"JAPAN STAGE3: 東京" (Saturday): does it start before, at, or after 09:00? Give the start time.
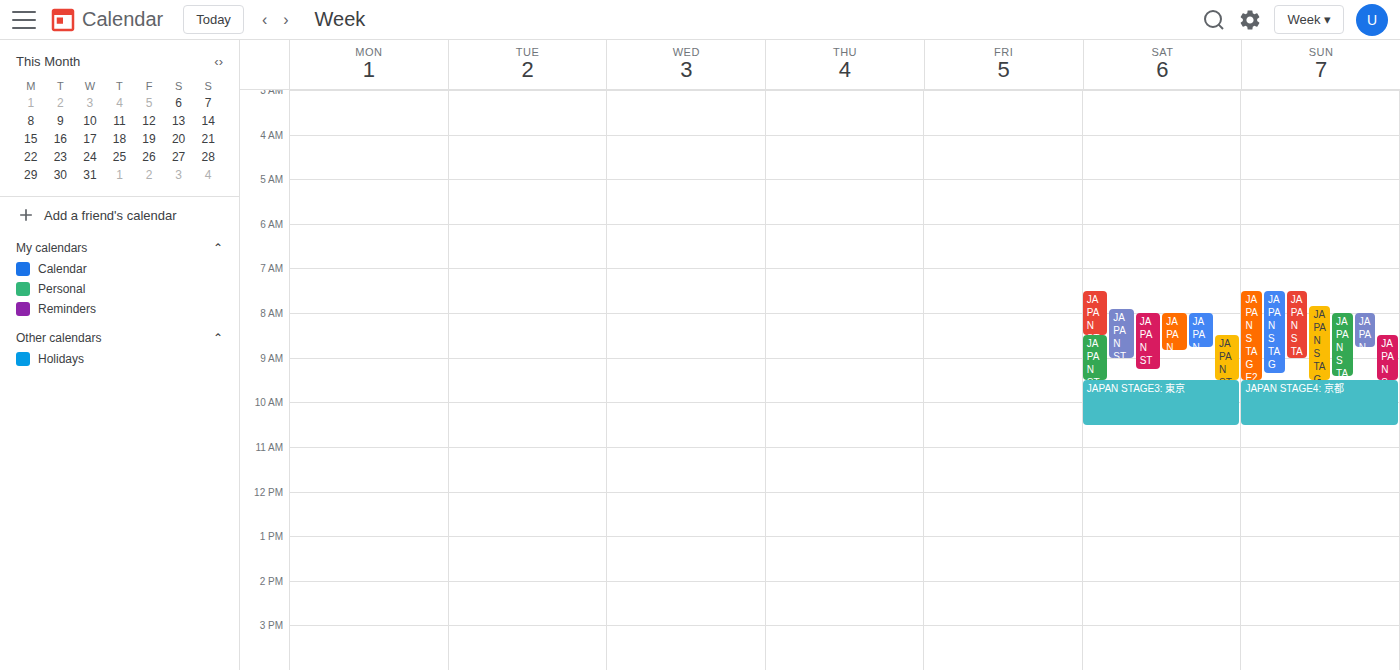
09:30 -- after 09:00, 30 minutes below the 09:00 line.